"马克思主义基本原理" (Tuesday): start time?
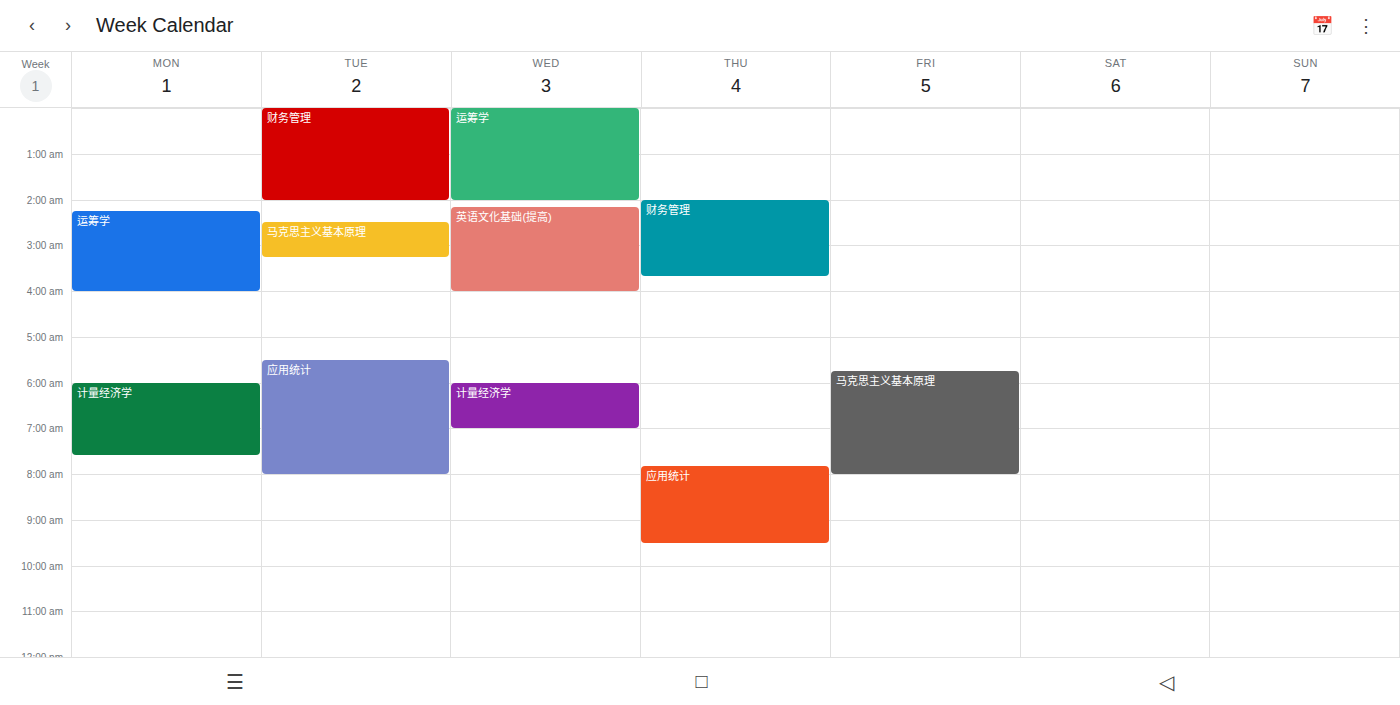
02:30